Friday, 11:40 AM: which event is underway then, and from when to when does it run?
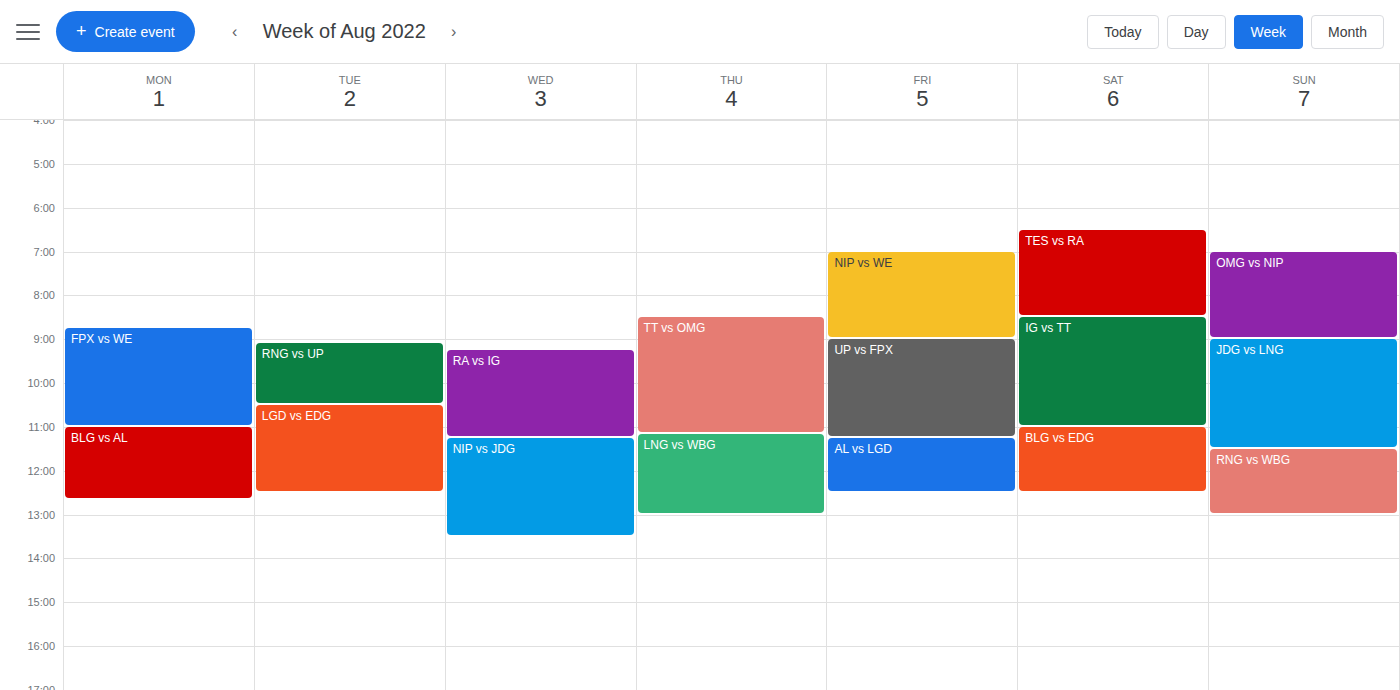
"AL vs LGD", 11:15 AM to 12:30 PM